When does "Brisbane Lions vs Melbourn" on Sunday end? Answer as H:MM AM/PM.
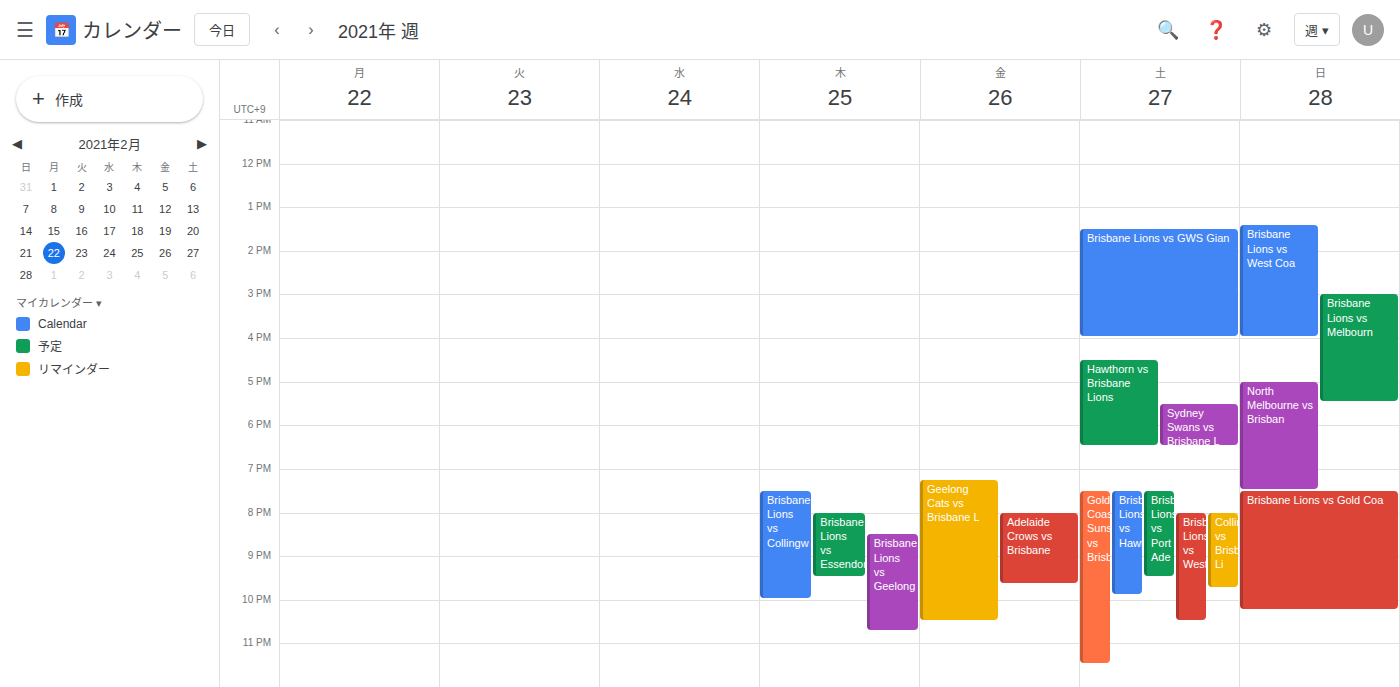
5:30 PM